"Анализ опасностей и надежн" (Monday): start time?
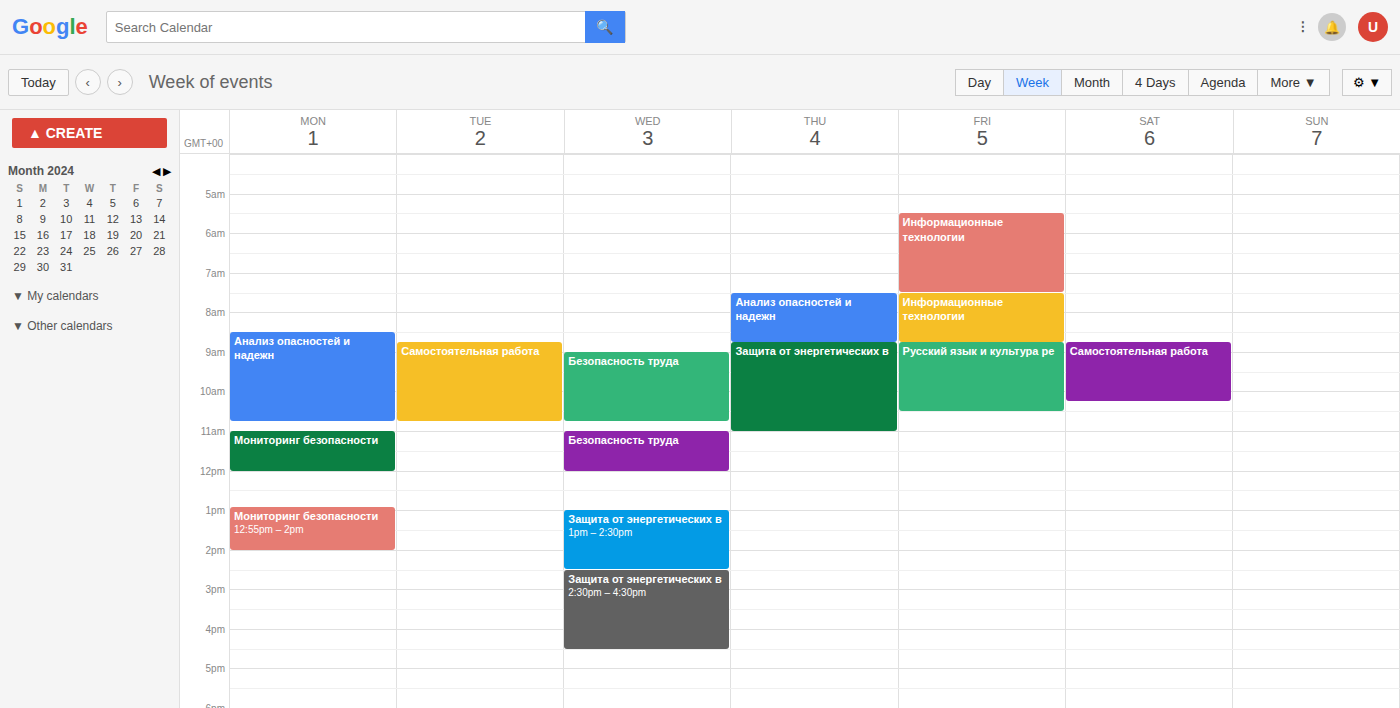
08:30